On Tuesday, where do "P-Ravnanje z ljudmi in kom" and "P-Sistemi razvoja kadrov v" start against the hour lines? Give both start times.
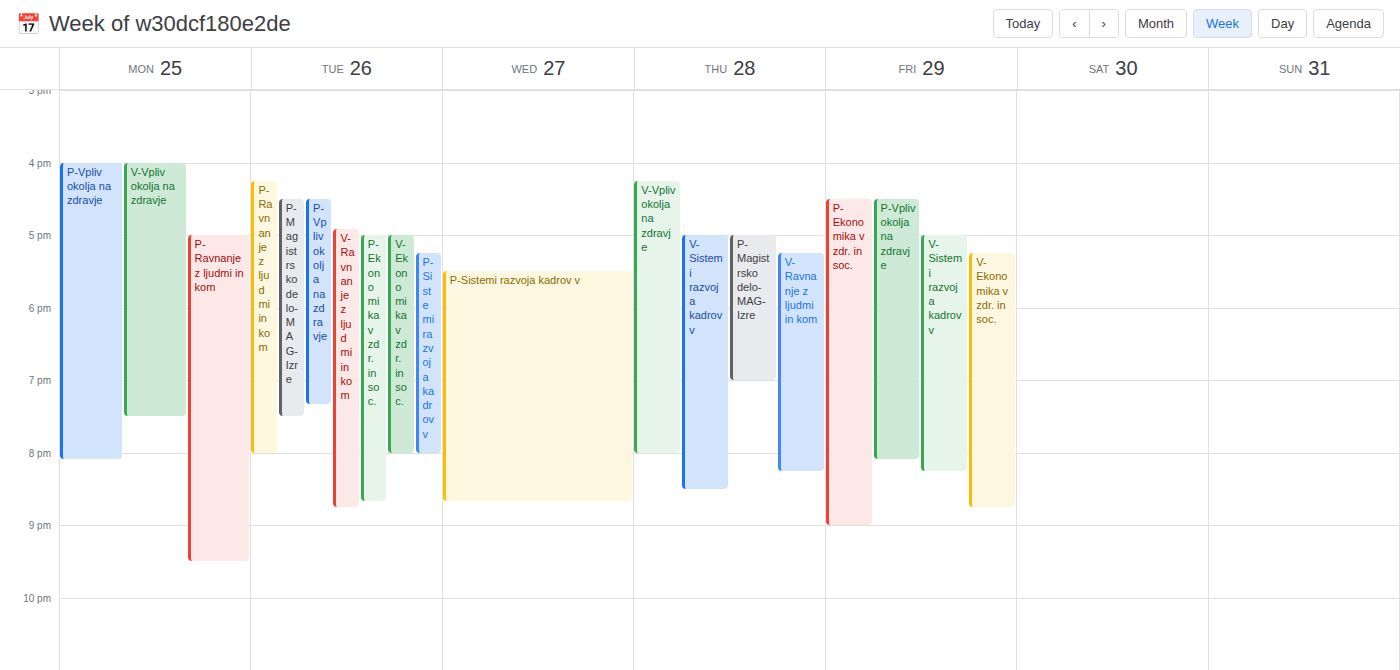
"P-Ravnanje z ljudmi in kom": 4:15 PM, neither: a quarter of the way from the 4 PM line to the 5 PM line. "P-Sistemi razvoja kadrov v": 5:15 PM, neither: a quarter of the way from the 5 PM line to the 6 PM line.